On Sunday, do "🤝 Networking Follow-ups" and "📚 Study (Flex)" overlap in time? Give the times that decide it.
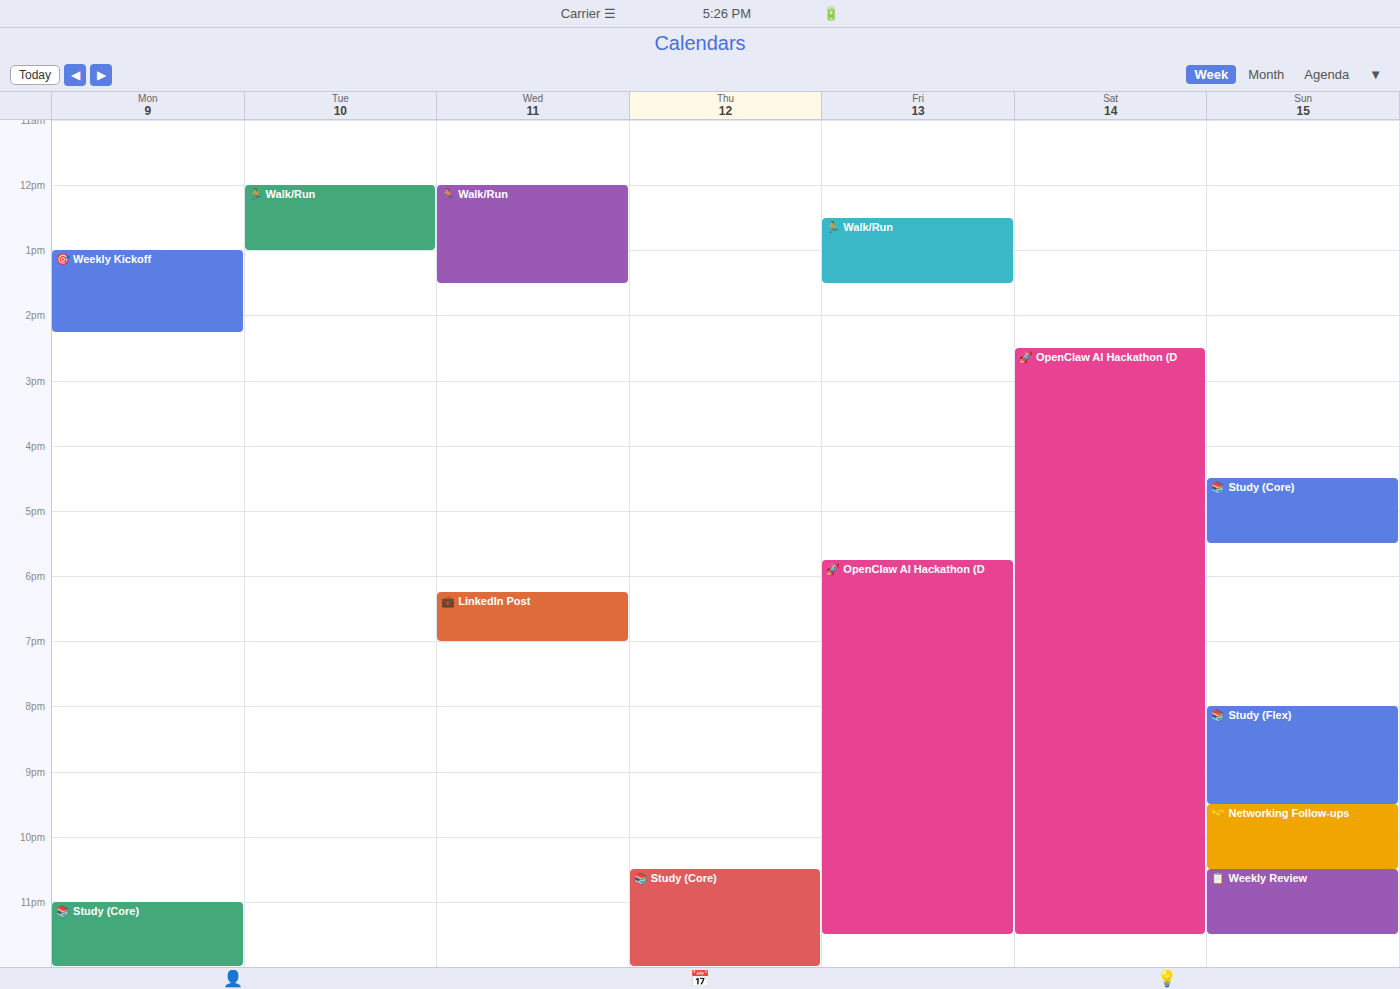
"📚 Study (Flex)" ends at 9:30 PM, exactly when "🤝 Networking Follow-ups" starts -- they touch but do not overlap.